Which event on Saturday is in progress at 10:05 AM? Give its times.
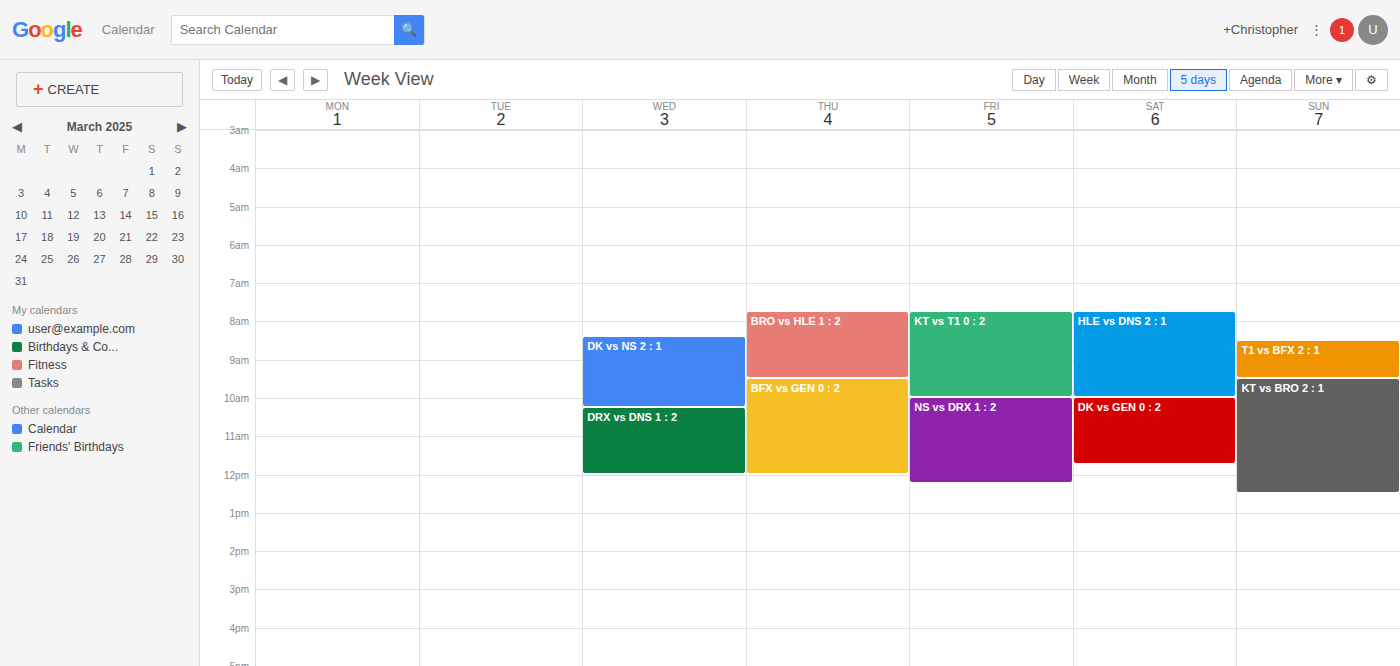
"DK vs GEN 0 : 2", 10:00 AM to 11:45 AM